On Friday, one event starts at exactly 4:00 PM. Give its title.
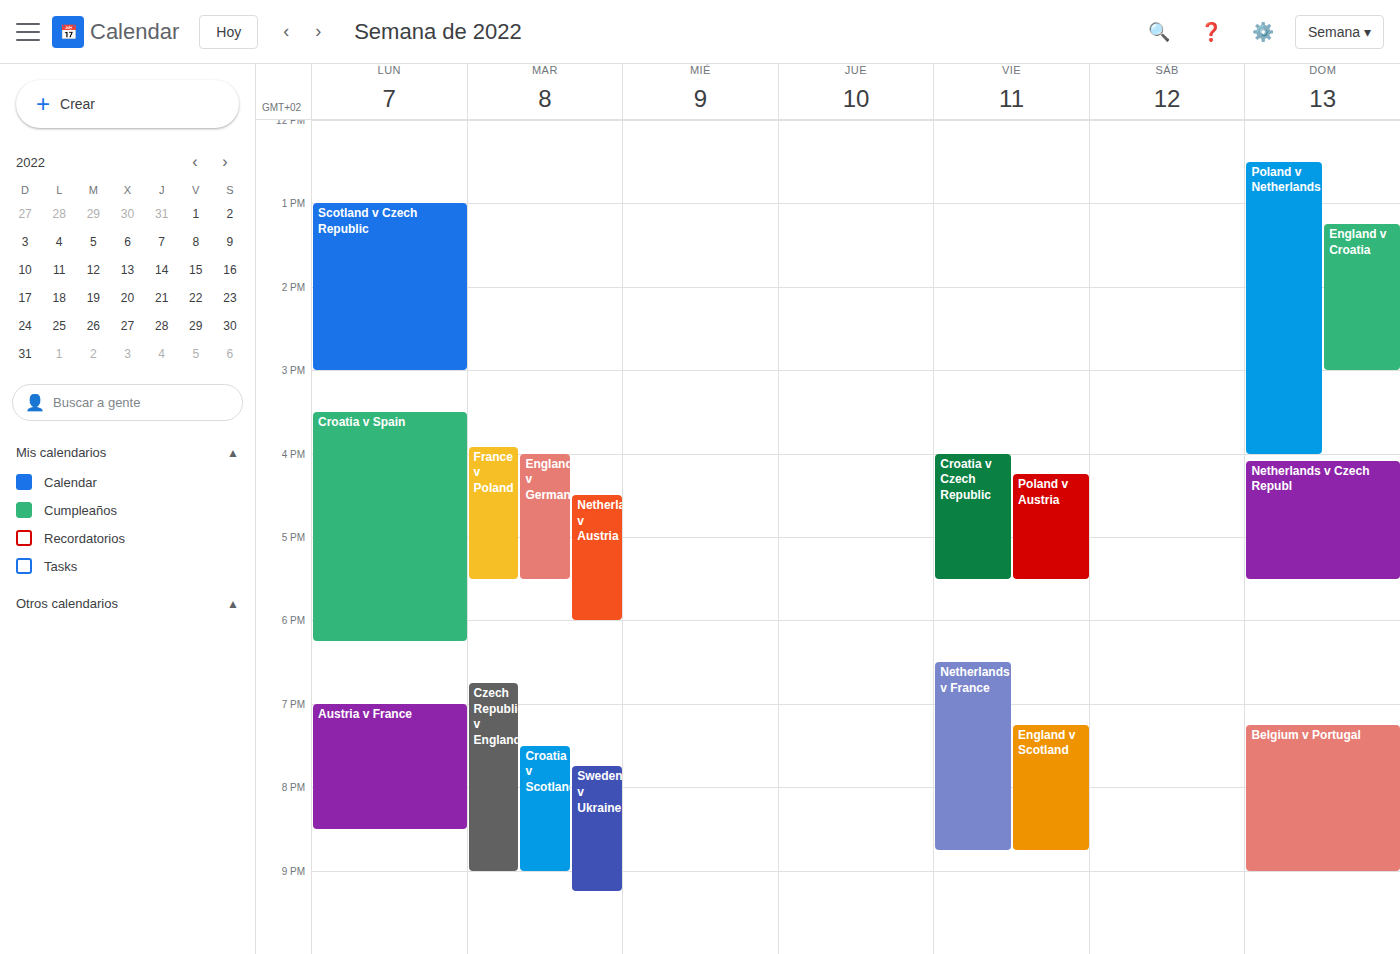
"Croatia v Czech Republic"